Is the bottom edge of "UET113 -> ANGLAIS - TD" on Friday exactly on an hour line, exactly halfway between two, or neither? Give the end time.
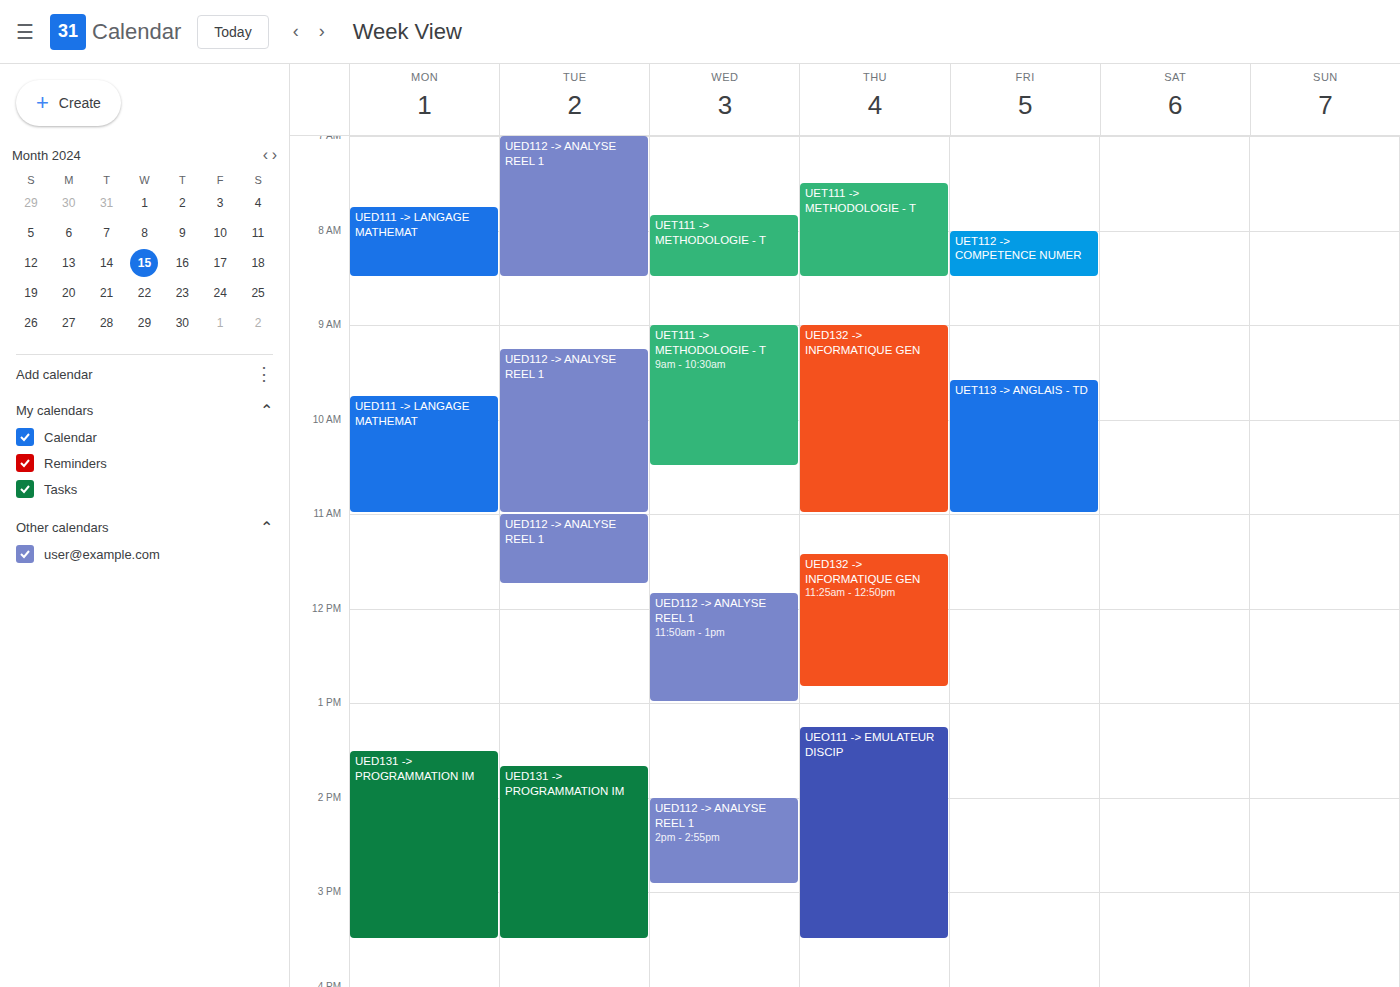
11:00 AM -- exactly on the 11 AM line.